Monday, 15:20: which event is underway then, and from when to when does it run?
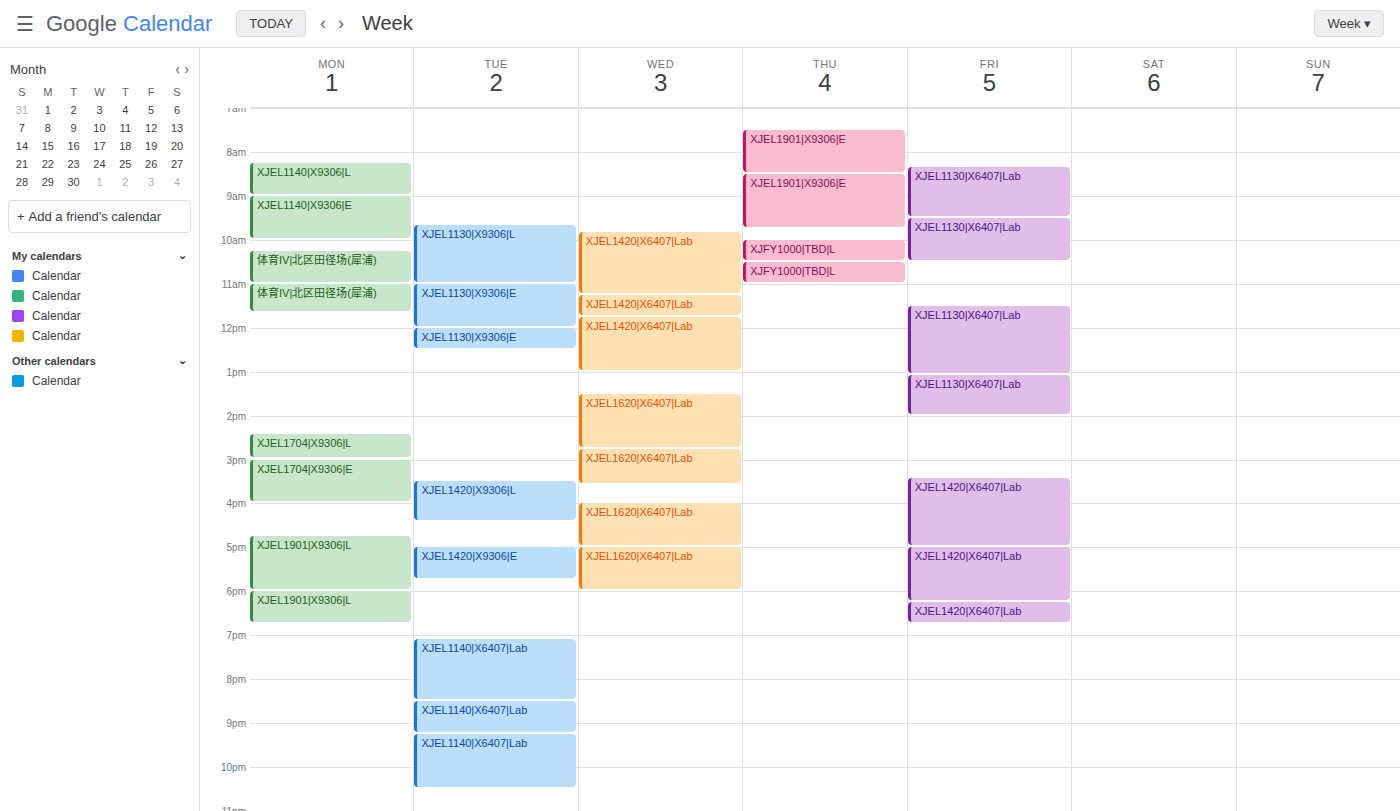
"XJEL1704|X9306|E", 15:00 to 16:00